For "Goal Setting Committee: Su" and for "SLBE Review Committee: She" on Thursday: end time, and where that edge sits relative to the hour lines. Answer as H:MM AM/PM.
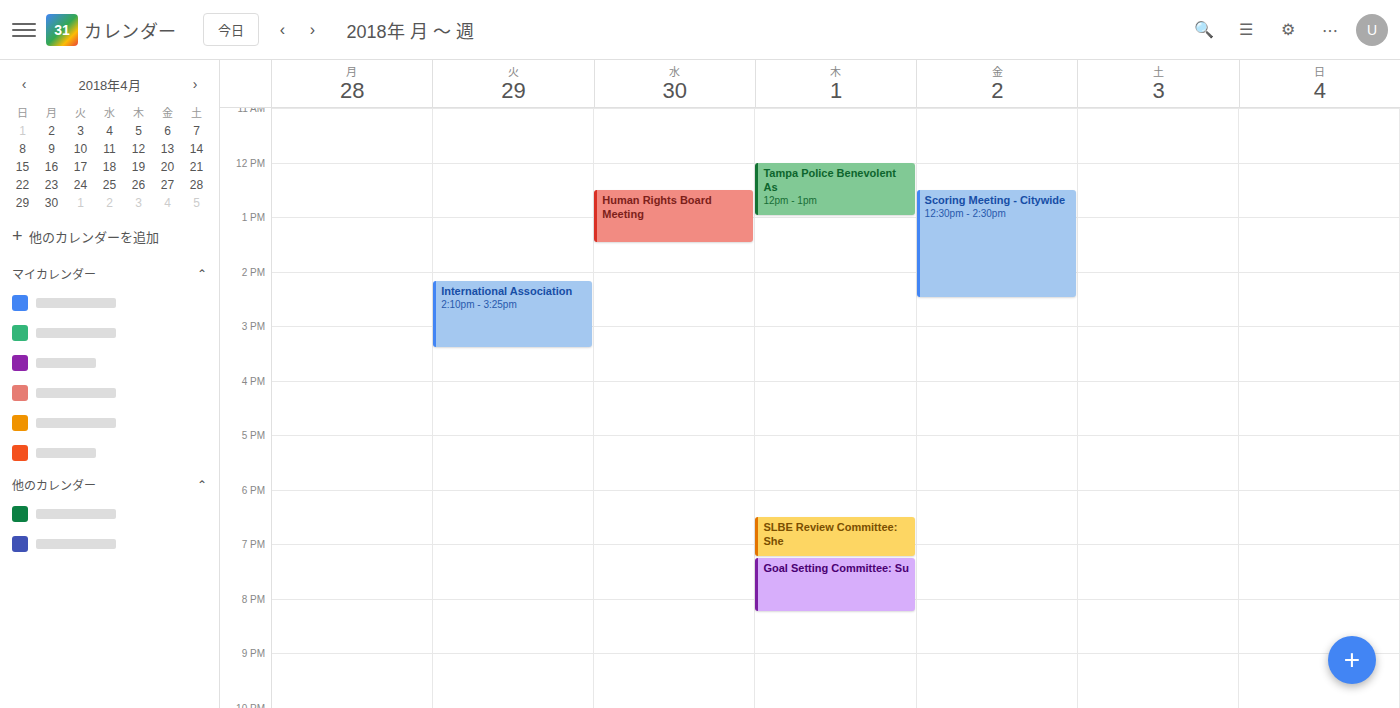
"Goal Setting Committee: Su": 8:15 PM, neither: a quarter of the way from the 8 PM line to the 9 PM line. "SLBE Review Committee: She": 7:15 PM, neither: a quarter of the way from the 7 PM line to the 8 PM line.